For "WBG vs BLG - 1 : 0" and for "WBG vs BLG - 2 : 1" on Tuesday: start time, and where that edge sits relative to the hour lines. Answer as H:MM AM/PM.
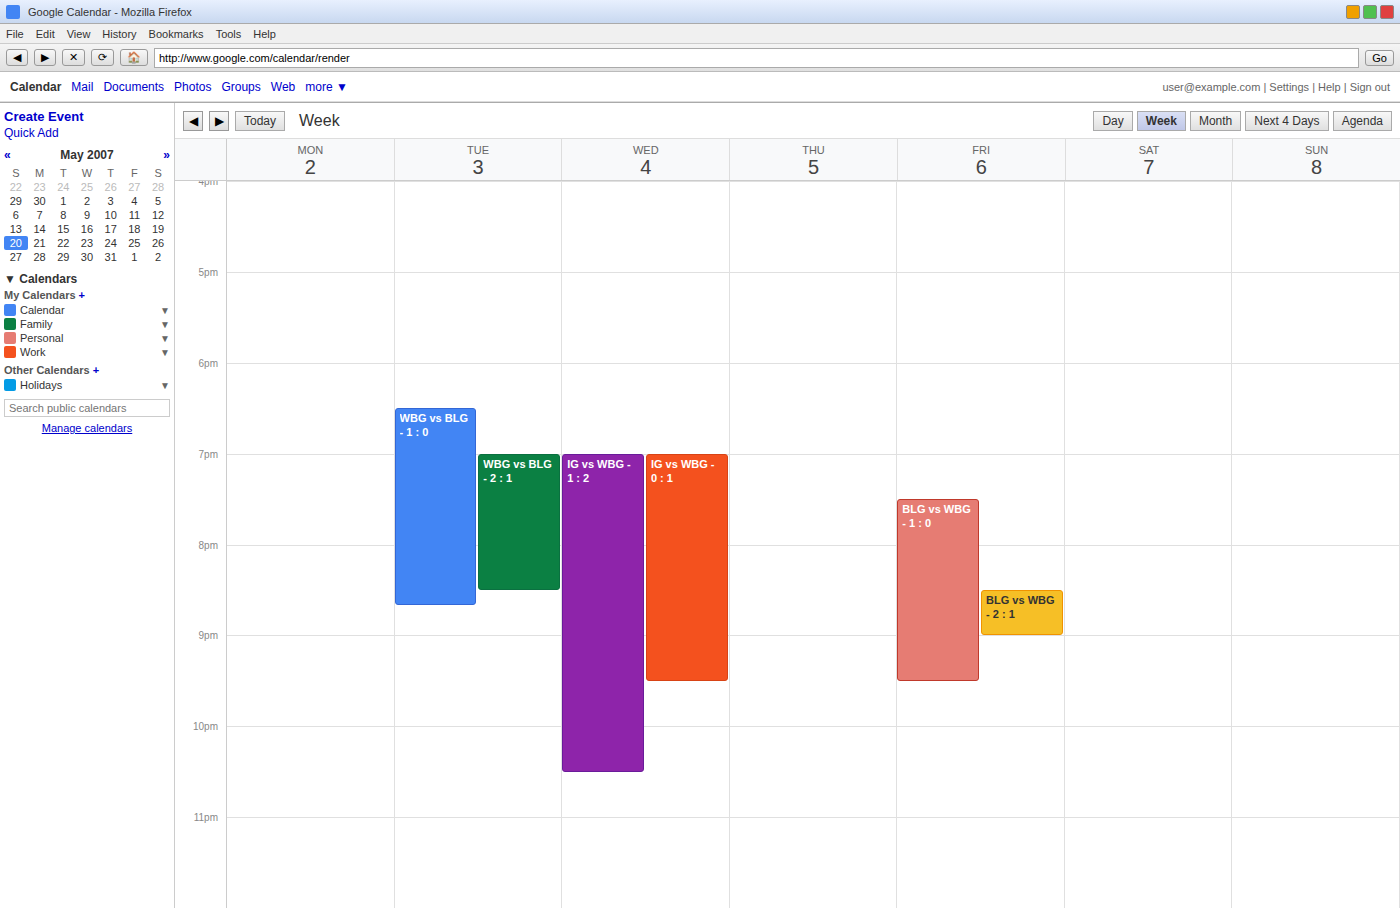
"WBG vs BLG - 1 : 0": 6:30 PM, halfway between the 6 PM and 7 PM lines. "WBG vs BLG - 2 : 1": 7:00 PM, exactly on the 7 PM line.